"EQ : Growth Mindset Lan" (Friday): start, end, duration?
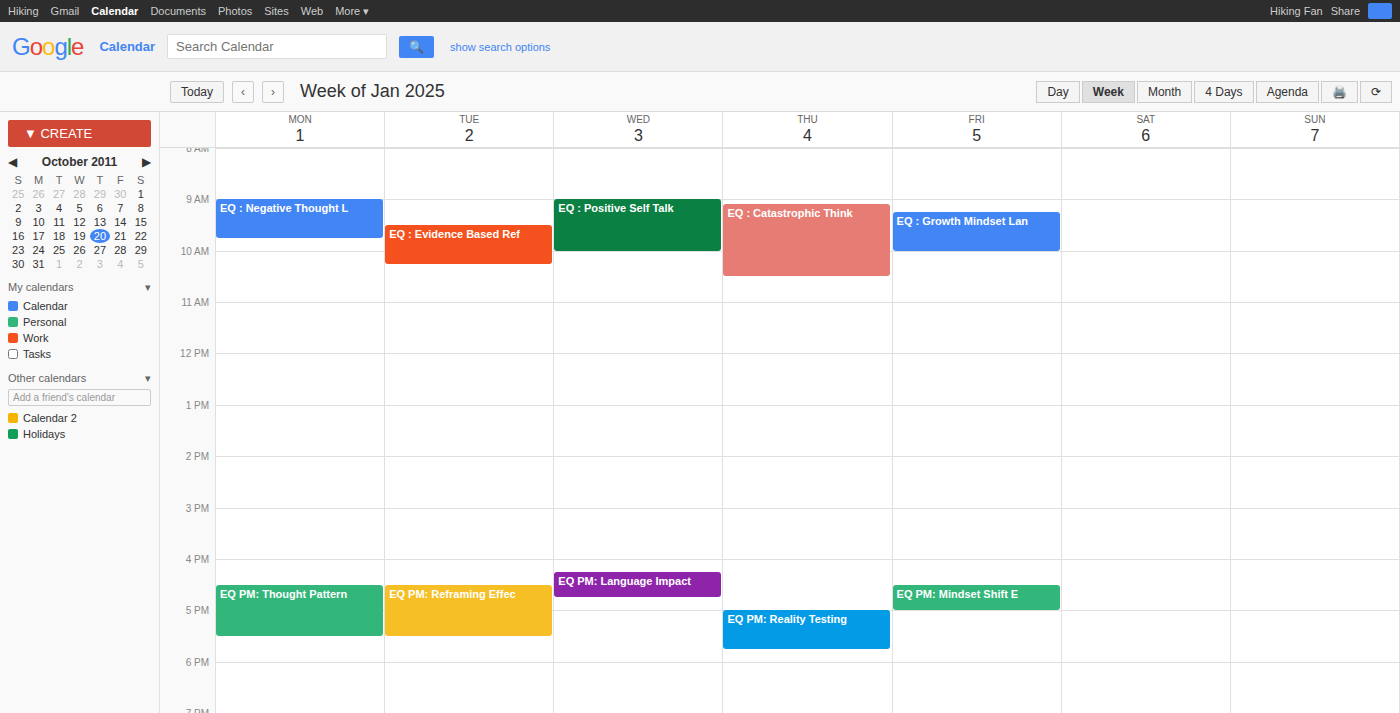
9:15 AM to 10:00 AM, 45 minutes